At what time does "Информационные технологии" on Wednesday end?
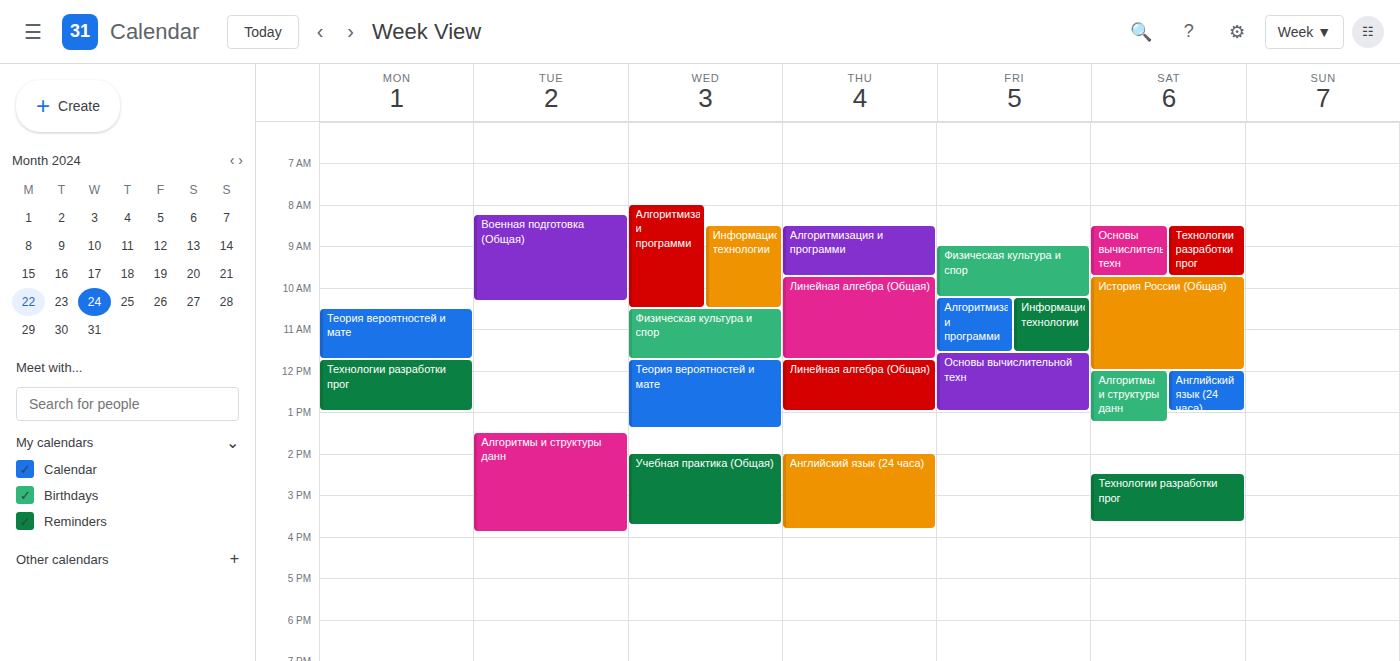
10:30 AM